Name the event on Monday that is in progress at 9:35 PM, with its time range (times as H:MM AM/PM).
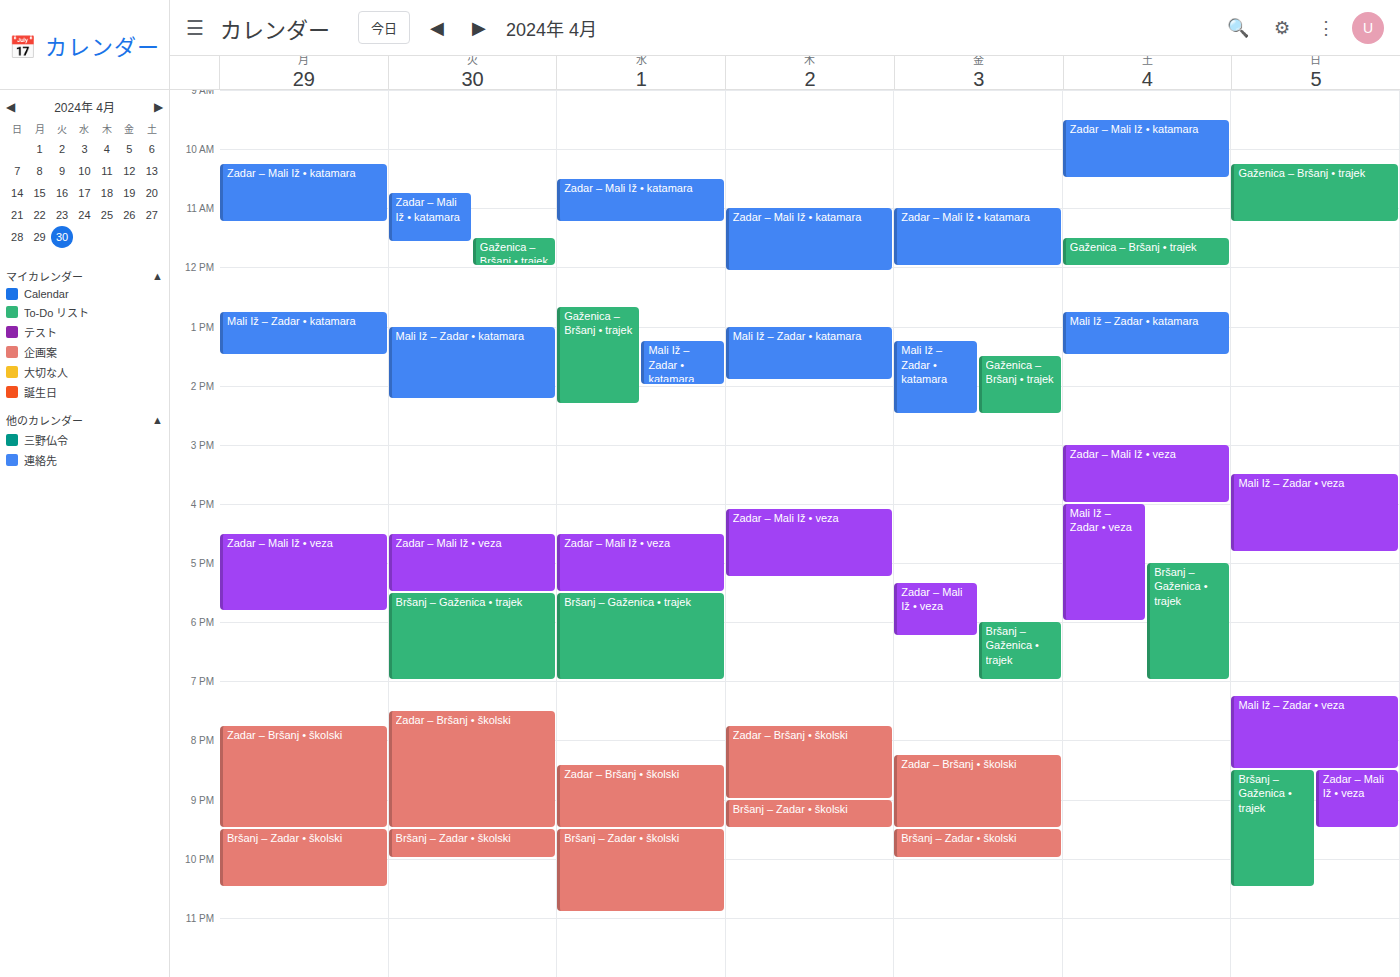
"Bršanj – Zadar • školski", 9:30 PM to 10:30 PM